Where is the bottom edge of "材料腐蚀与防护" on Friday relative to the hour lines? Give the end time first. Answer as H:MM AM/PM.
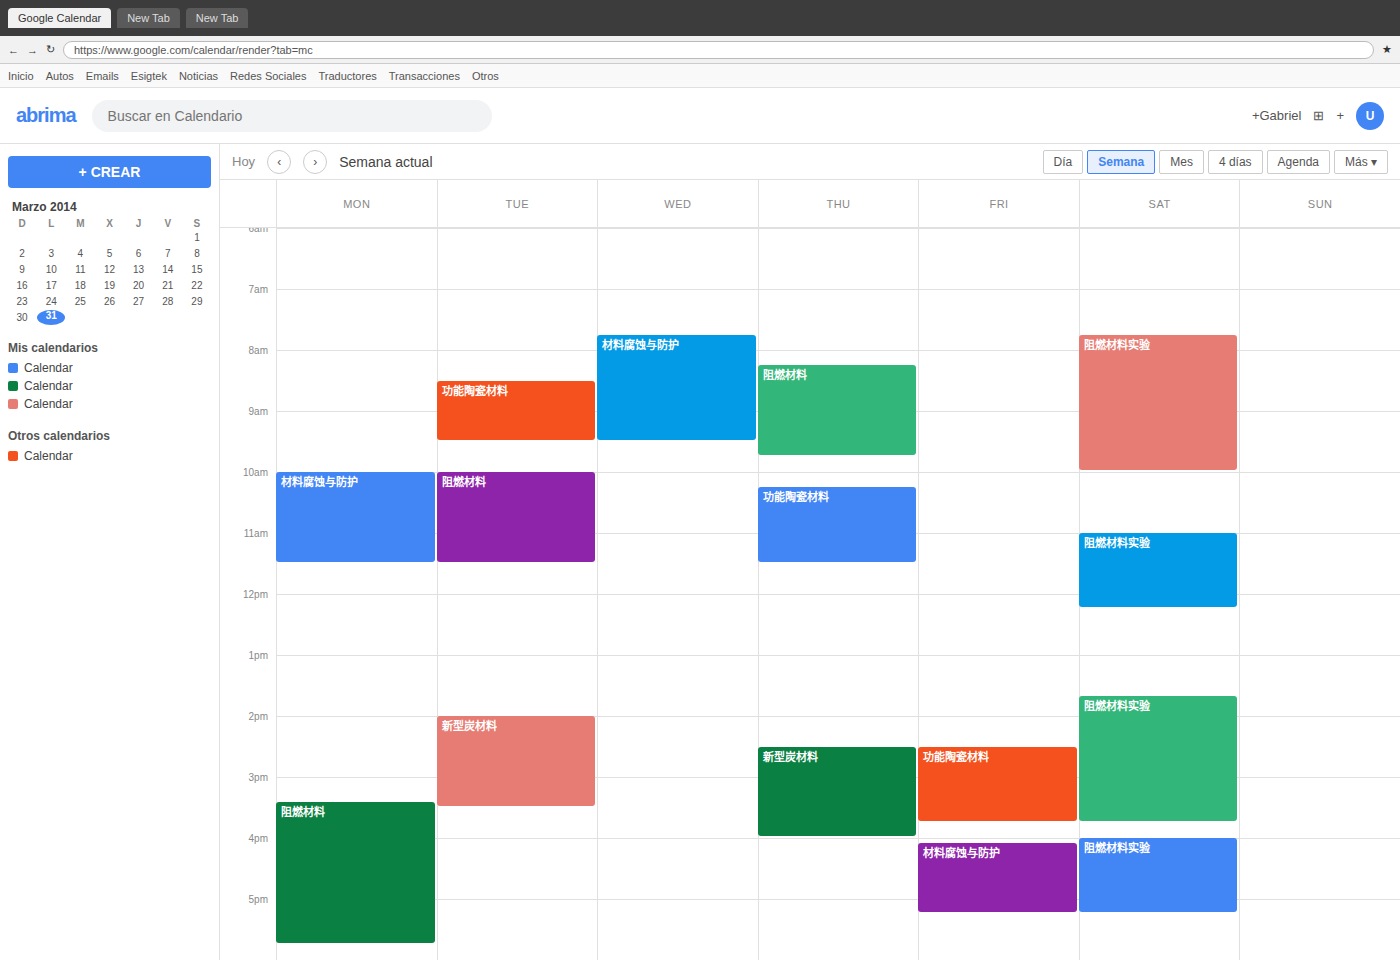
5:15 PM -- neither: a quarter of the way from the 5 PM line to the 6 PM line.